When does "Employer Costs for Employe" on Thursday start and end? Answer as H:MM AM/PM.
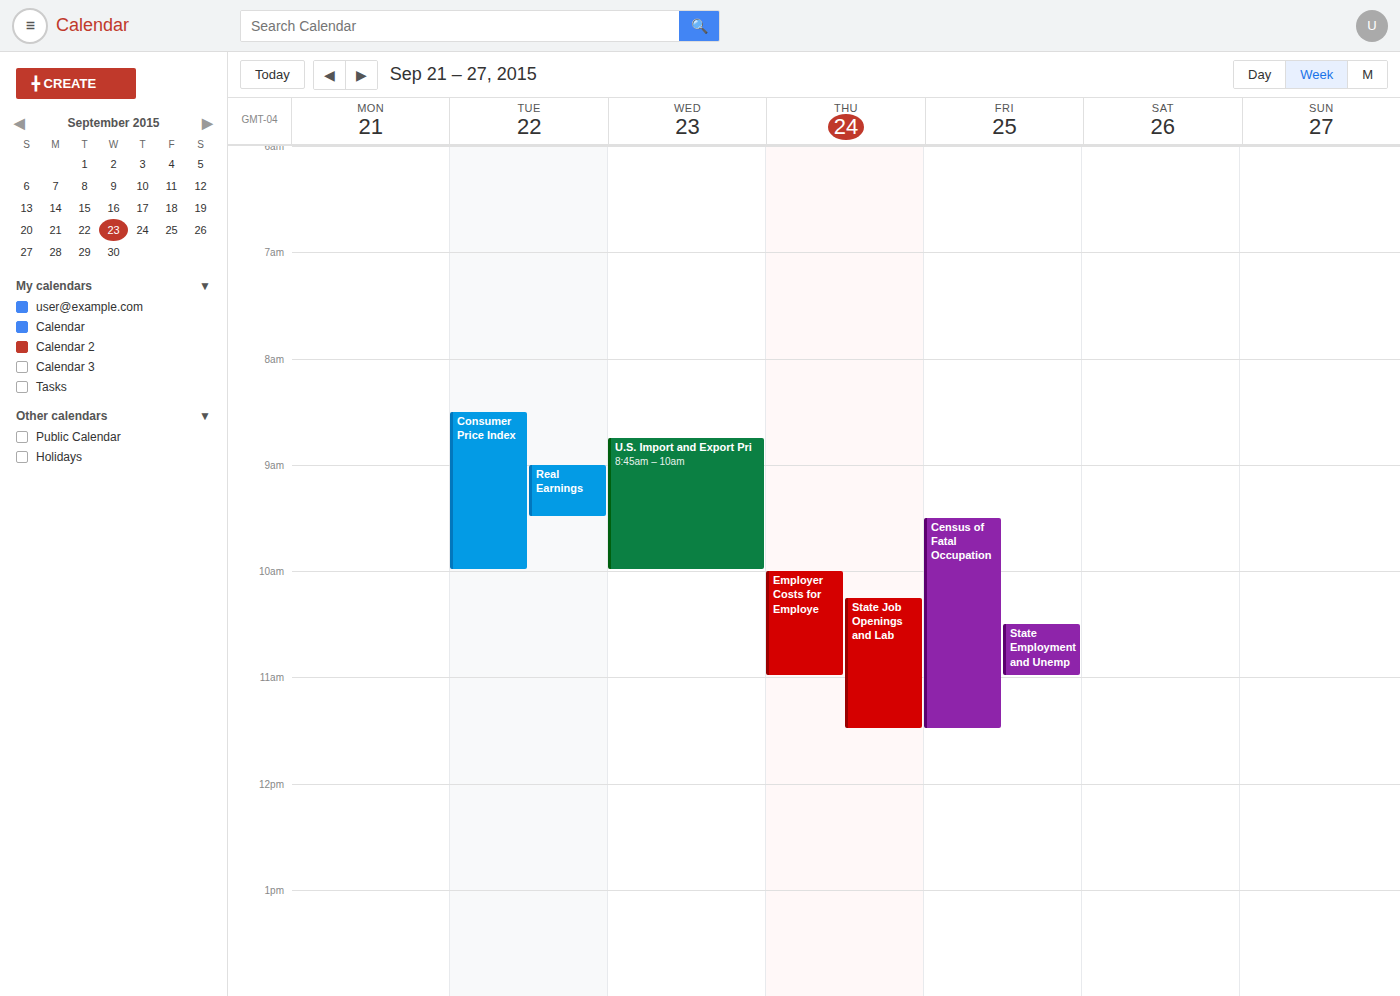
10:00 AM to 11:00 AM